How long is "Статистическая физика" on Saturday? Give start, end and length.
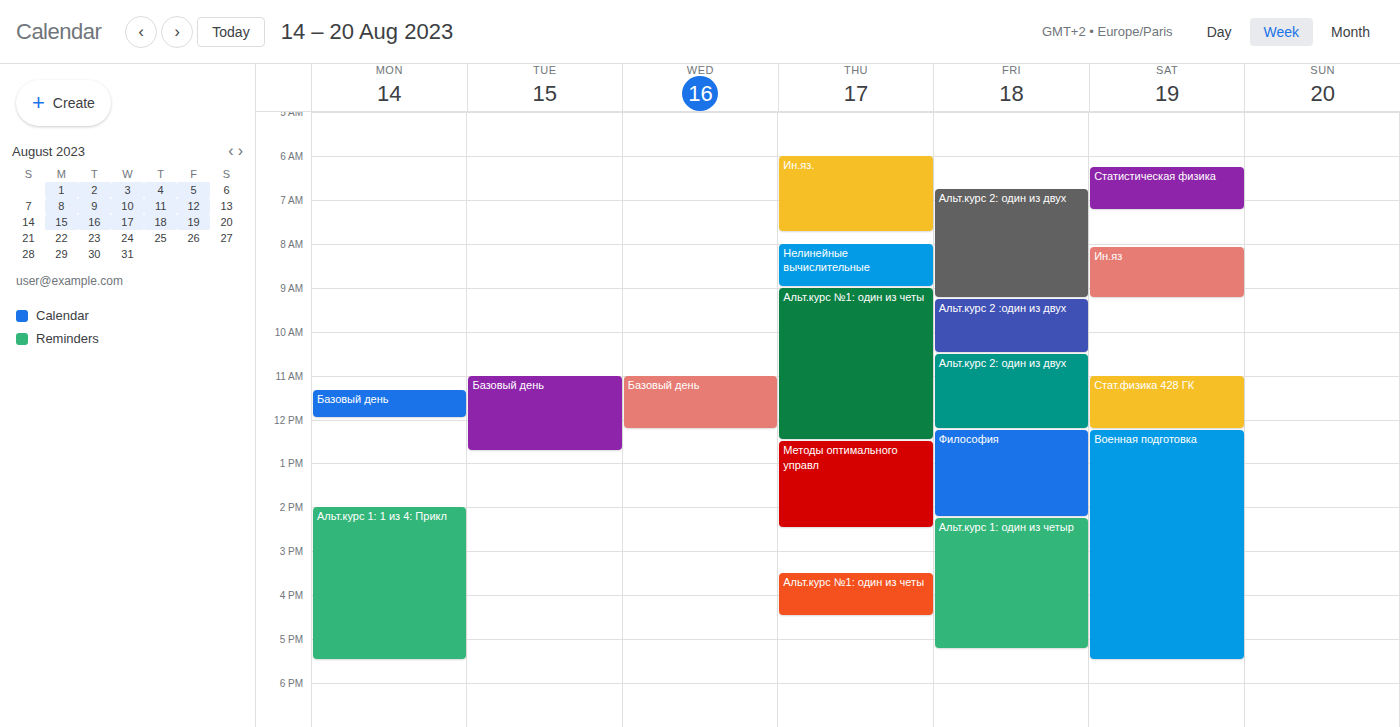
6:15 AM to 7:15 AM, 1 hour